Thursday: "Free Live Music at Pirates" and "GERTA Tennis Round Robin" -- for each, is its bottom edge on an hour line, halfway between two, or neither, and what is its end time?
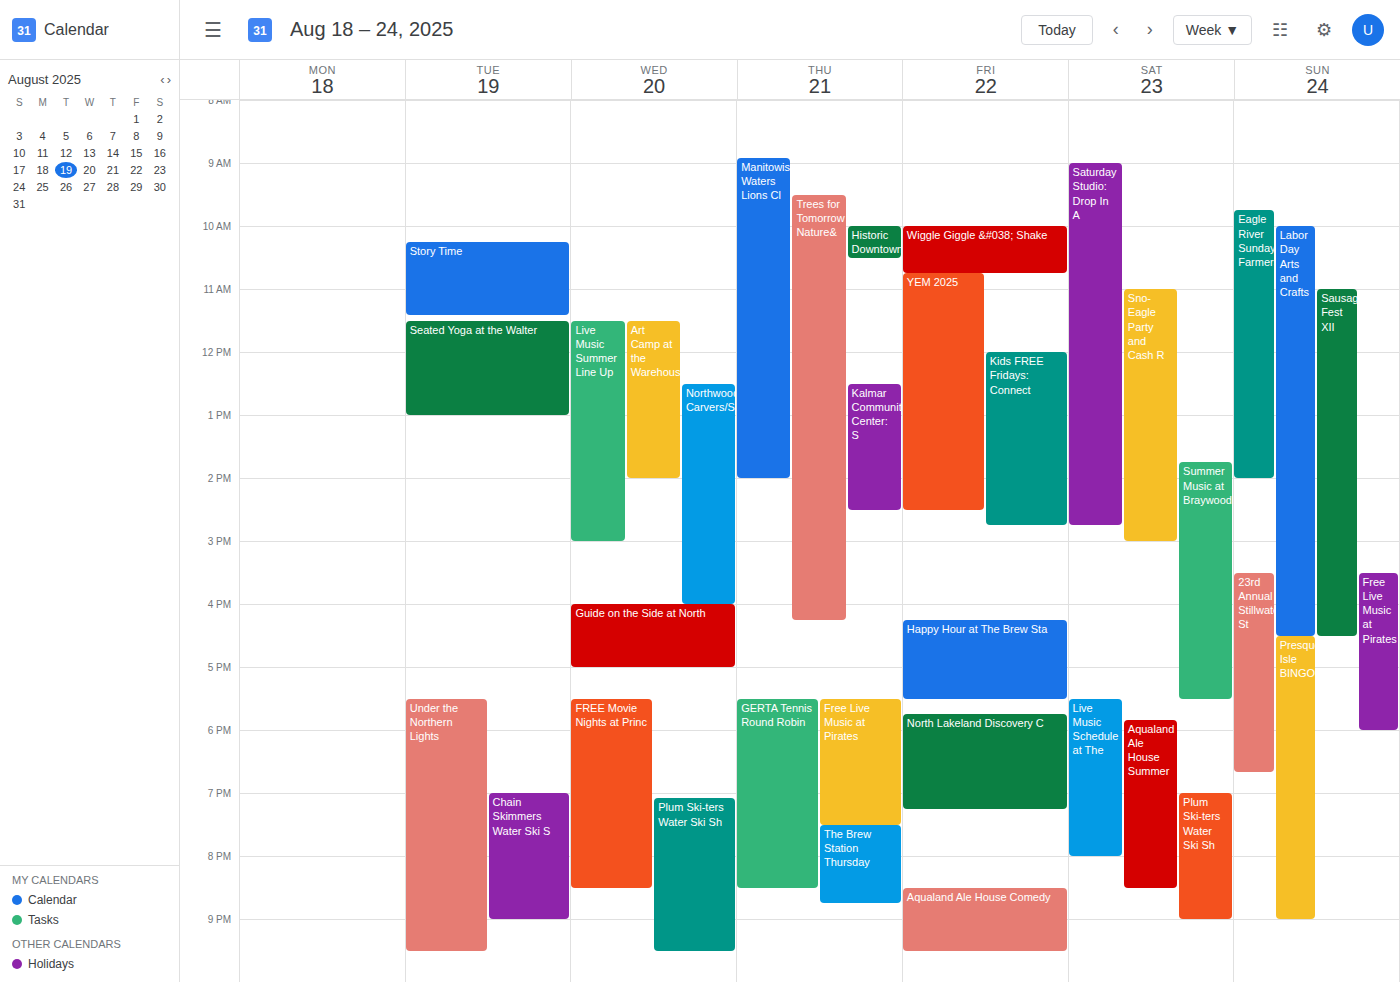
"Free Live Music at Pirates": 7:30 PM, halfway between the 7 PM and 8 PM lines. "GERTA Tennis Round Robin": 8:30 PM, halfway between the 8 PM and 9 PM lines.